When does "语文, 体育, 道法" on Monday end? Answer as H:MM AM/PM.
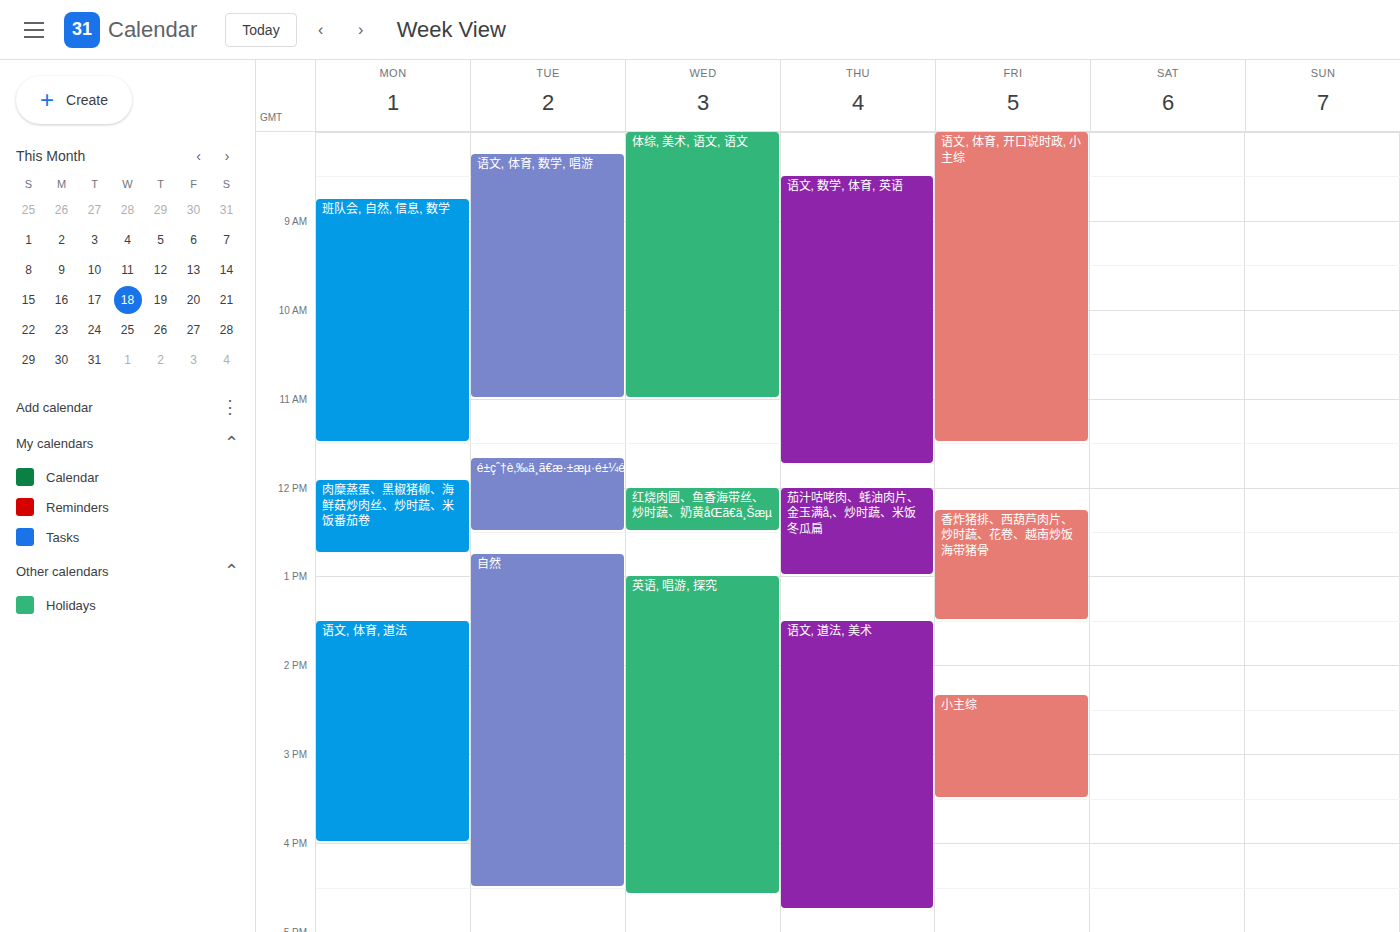
4:00 PM